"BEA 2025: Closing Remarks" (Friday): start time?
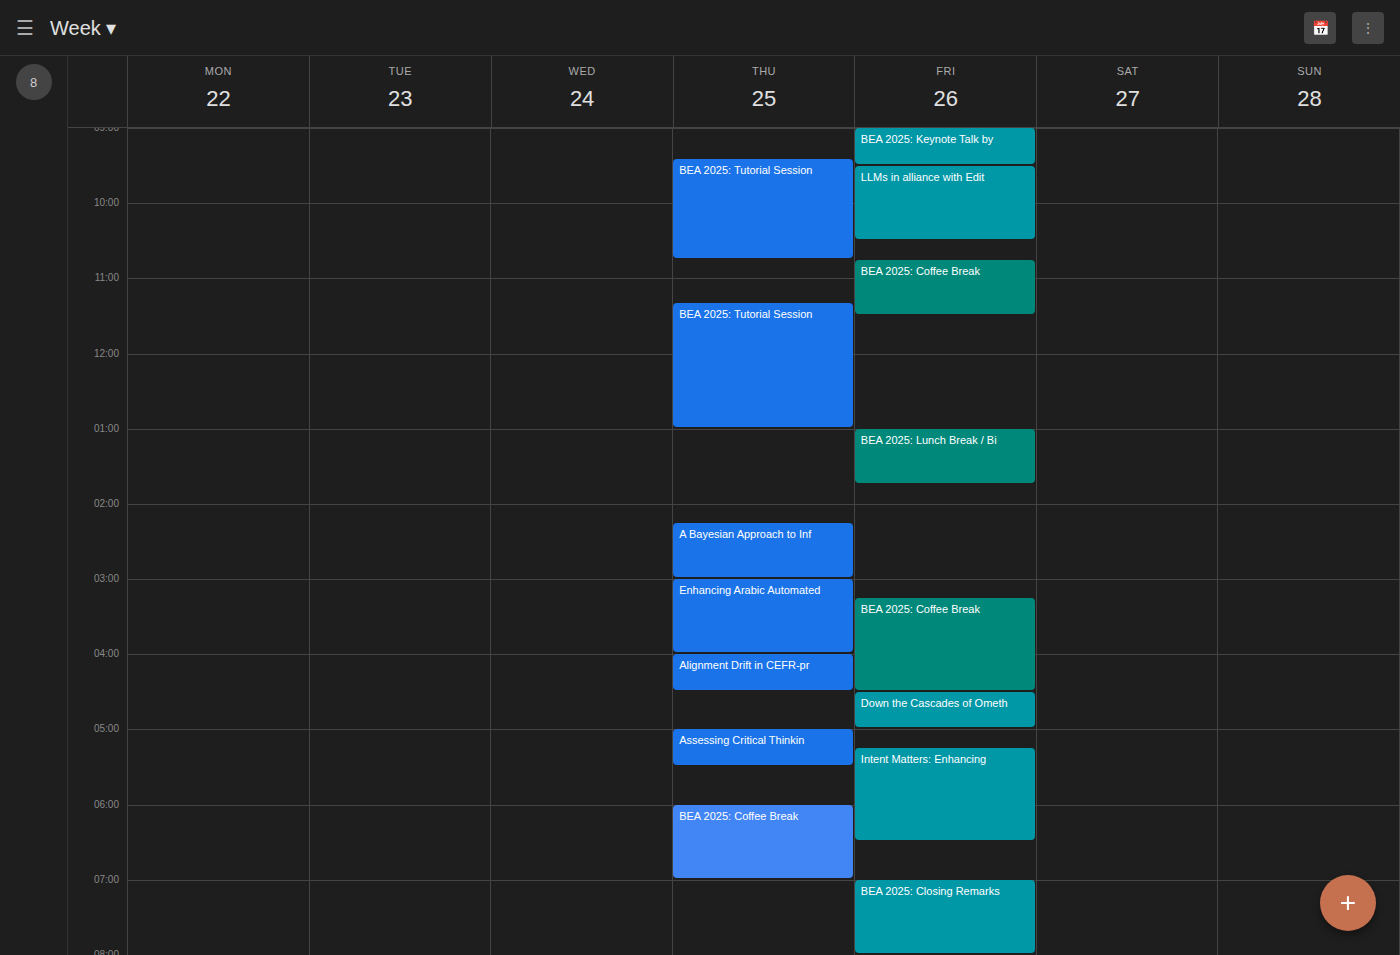
7:00 PM